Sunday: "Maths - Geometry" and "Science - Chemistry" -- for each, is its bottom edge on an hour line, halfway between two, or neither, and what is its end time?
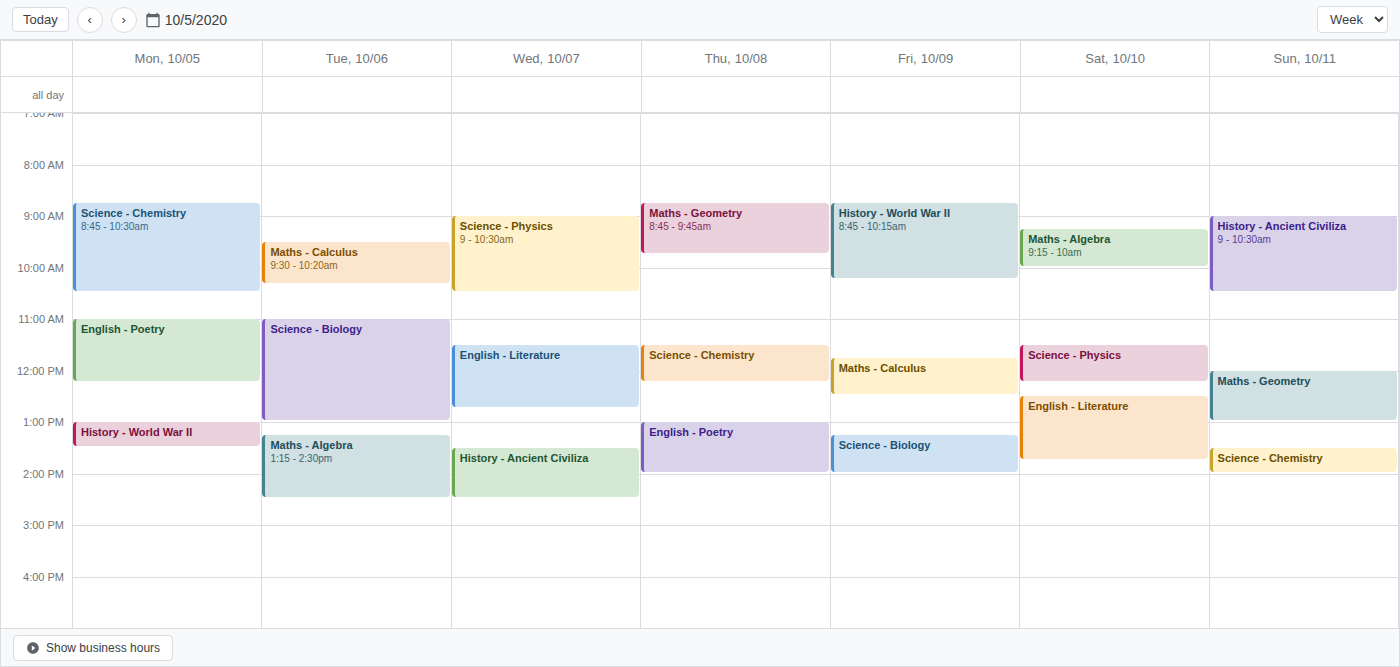
"Maths - Geometry": 1:00 PM, exactly on the 1 PM line. "Science - Chemistry": 2:00 PM, exactly on the 2 PM line.